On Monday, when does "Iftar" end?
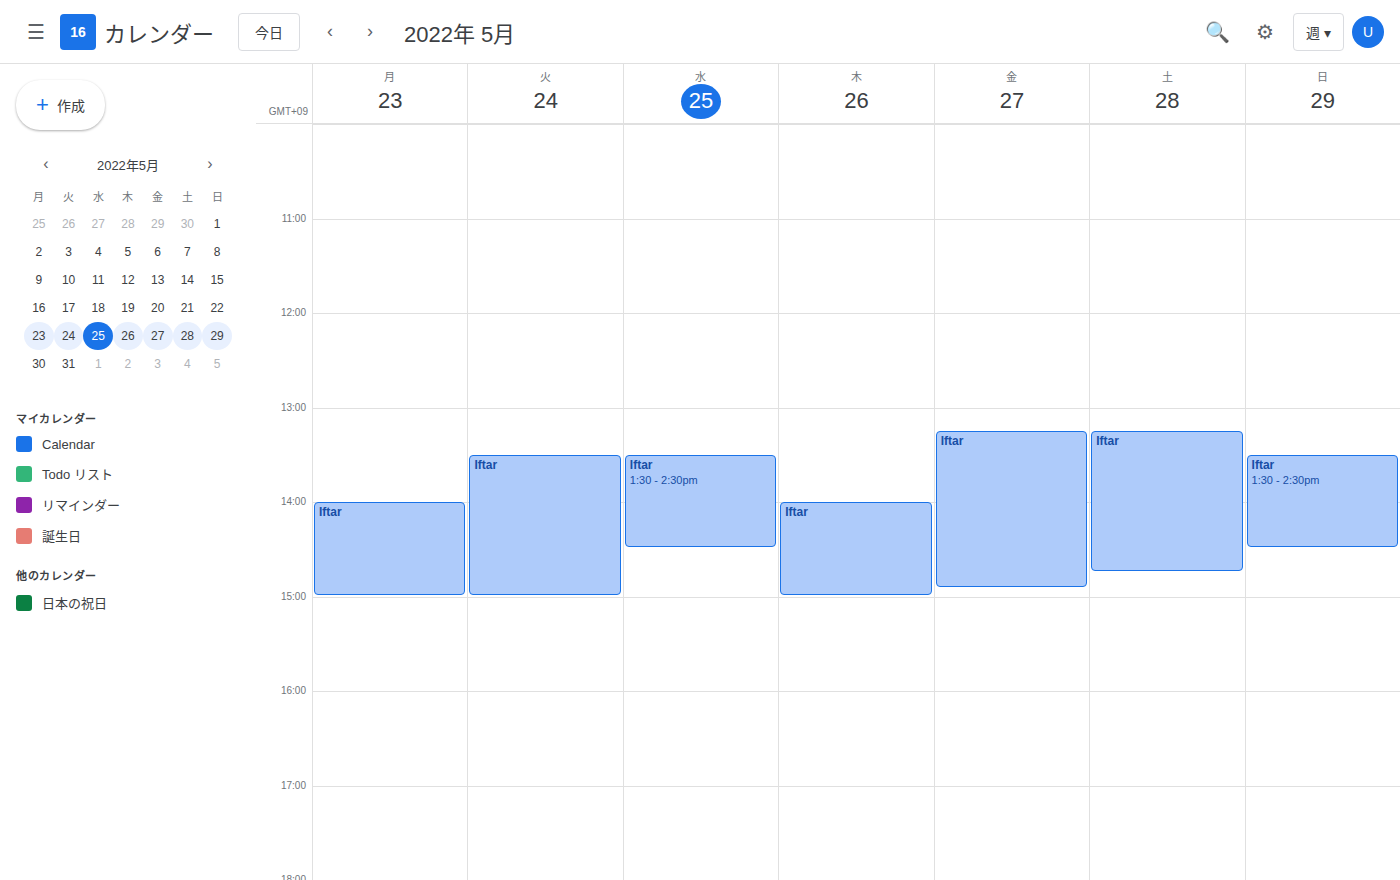
3:00 PM